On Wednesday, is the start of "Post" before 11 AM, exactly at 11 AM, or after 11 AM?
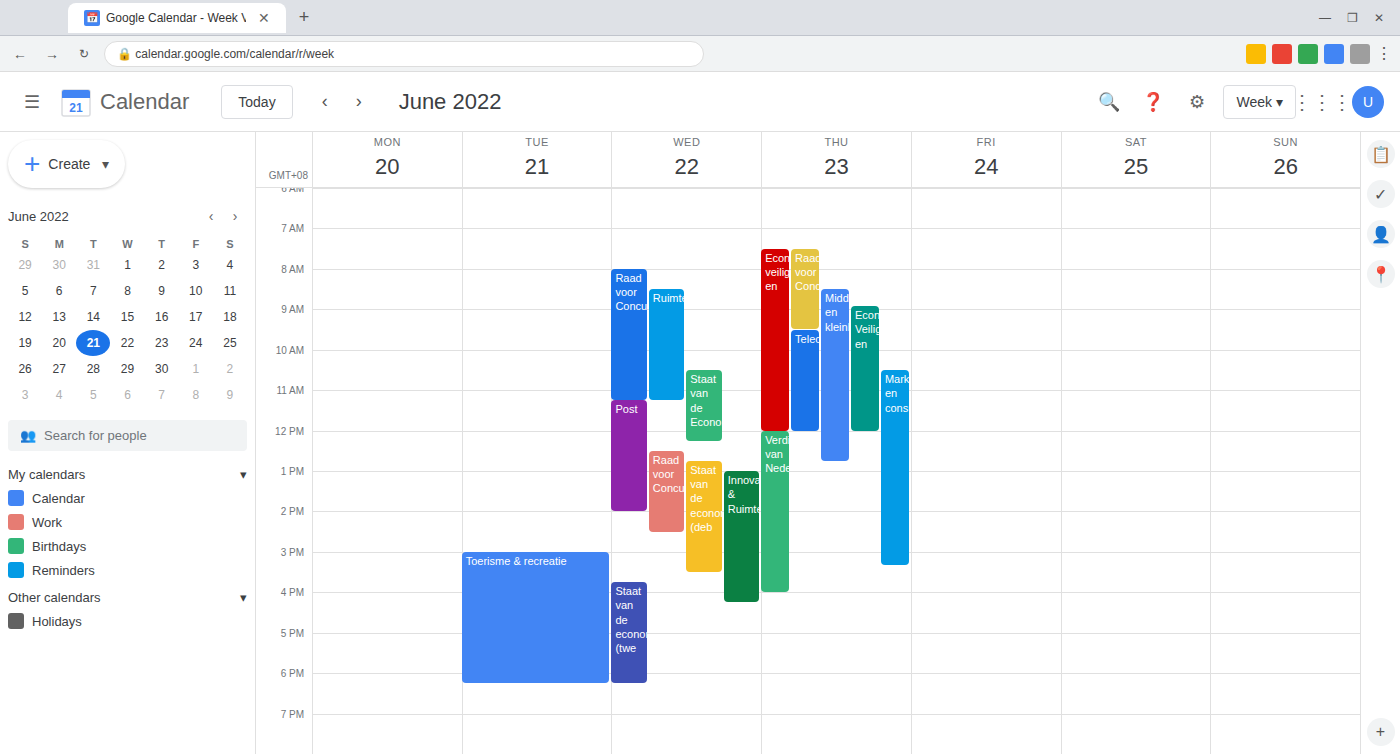
11:15 AM -- after 11 AM, 15 minutes below the 11 AM line.